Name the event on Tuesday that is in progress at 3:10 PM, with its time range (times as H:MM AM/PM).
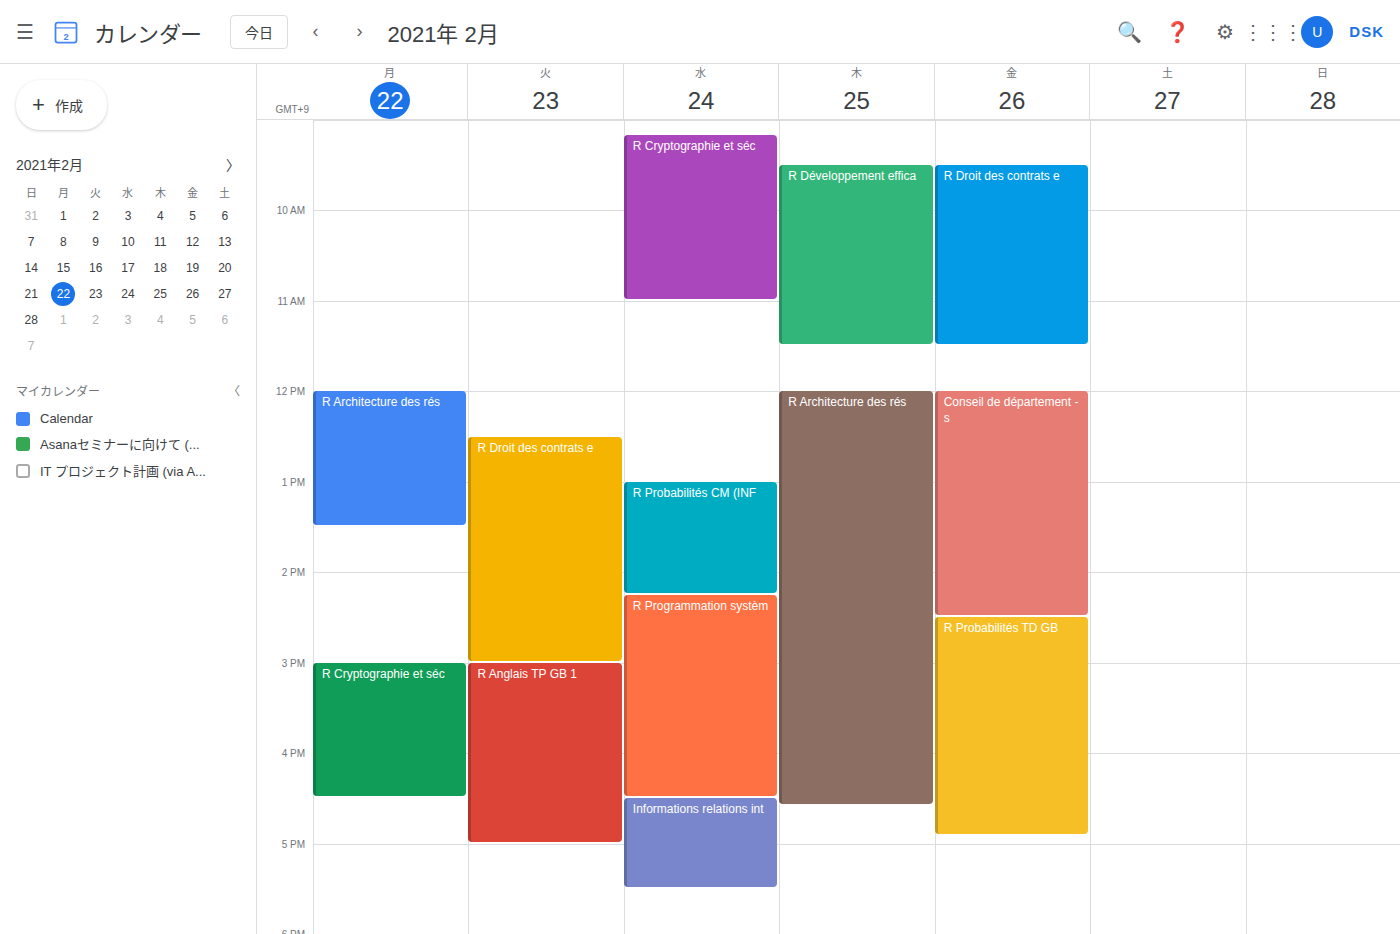
"R Anglais TP GB 1", 3:00 PM to 5:00 PM